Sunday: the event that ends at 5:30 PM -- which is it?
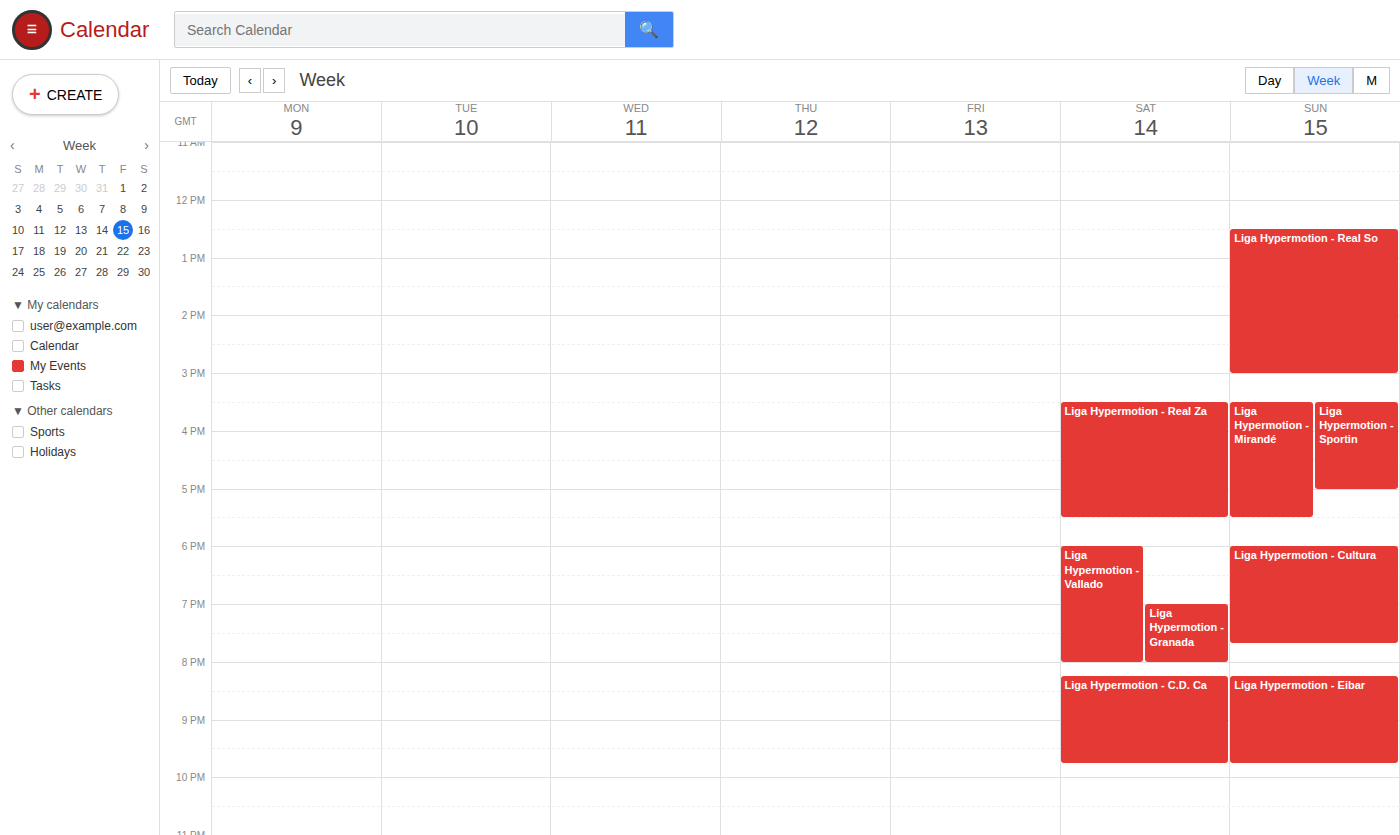
"Liga Hypermotion - Mirandé"